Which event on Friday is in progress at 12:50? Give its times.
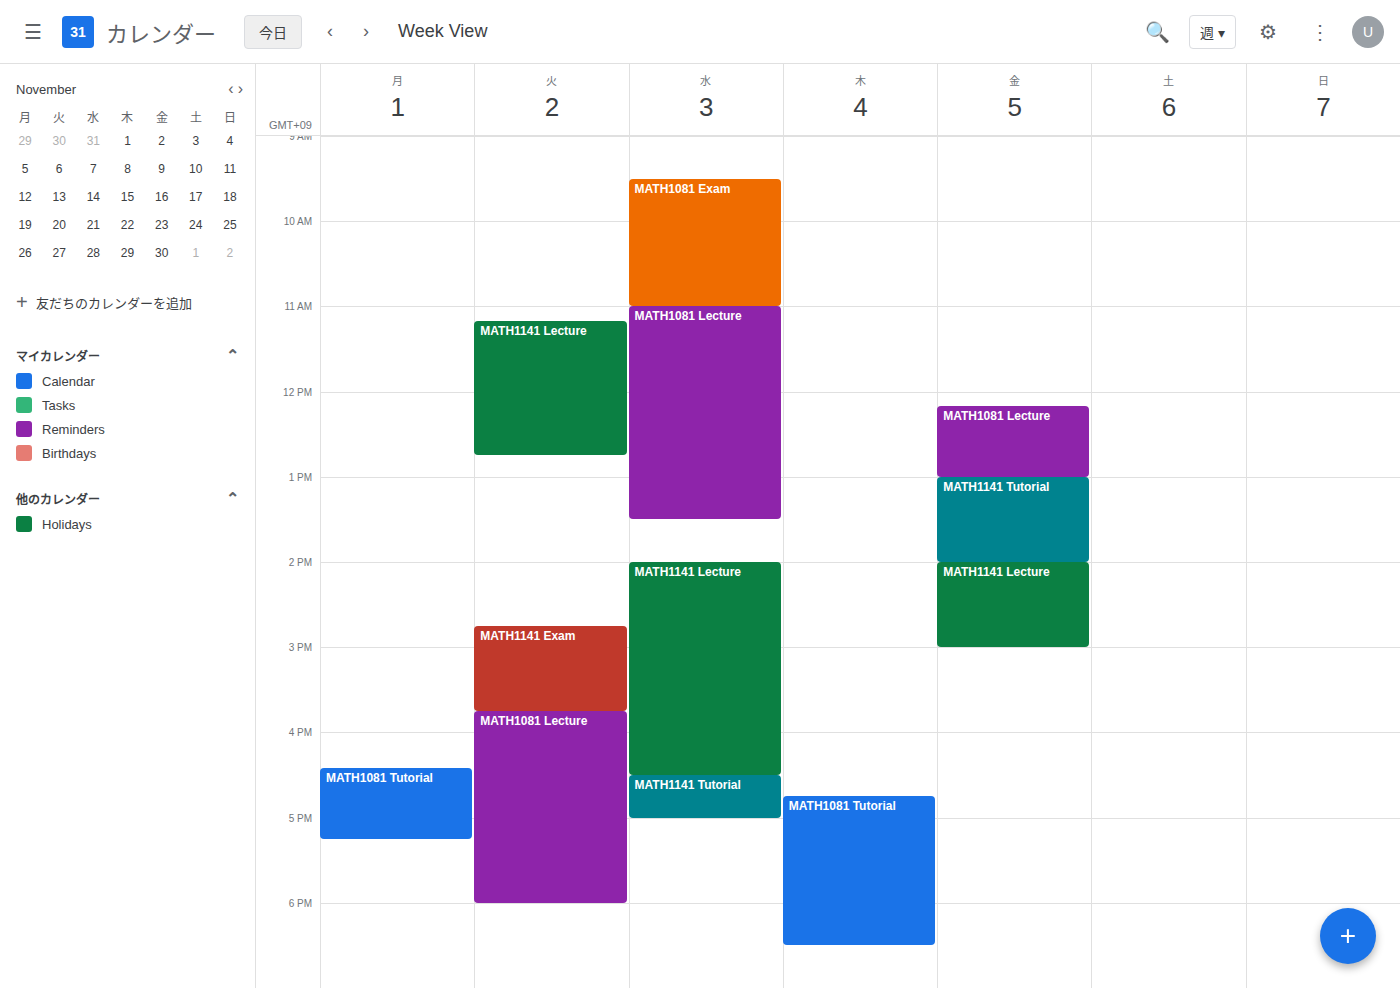
"MATH1081 Lecture", 12:10 to 13:00